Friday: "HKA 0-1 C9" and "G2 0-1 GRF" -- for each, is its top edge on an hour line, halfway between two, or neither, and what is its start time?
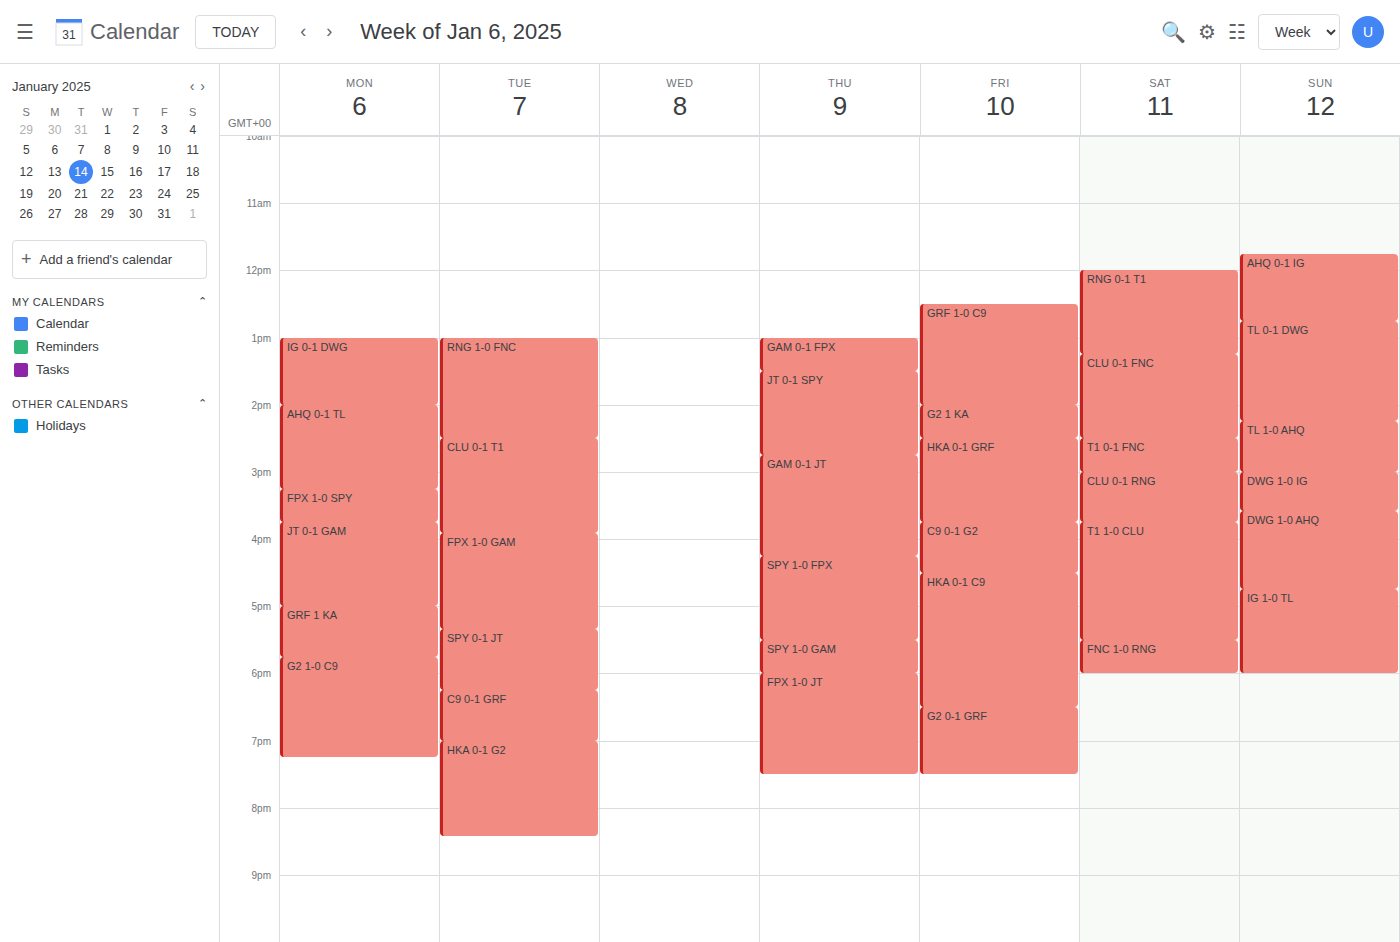
"HKA 0-1 C9": 16:30, halfway between the 16:00 and 17:00 lines. "G2 0-1 GRF": 18:30, halfway between the 18:00 and 19:00 lines.